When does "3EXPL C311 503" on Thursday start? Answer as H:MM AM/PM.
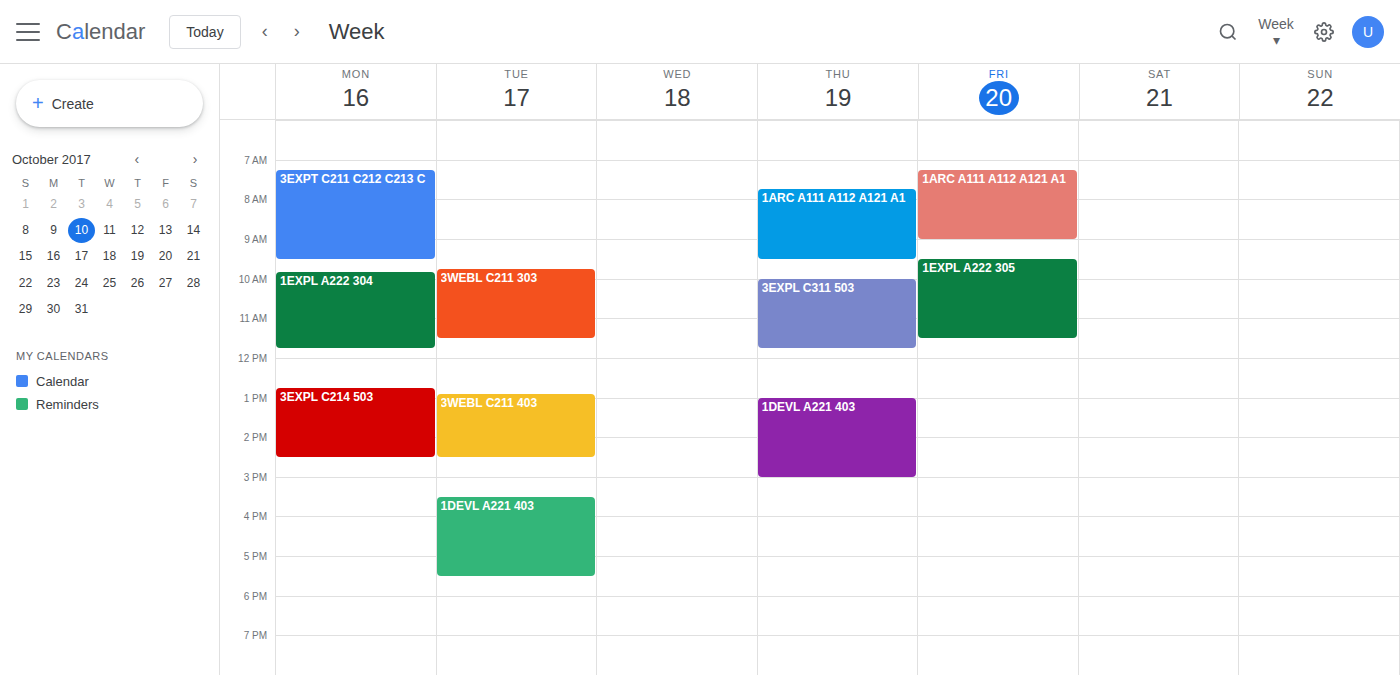
10:00 AM